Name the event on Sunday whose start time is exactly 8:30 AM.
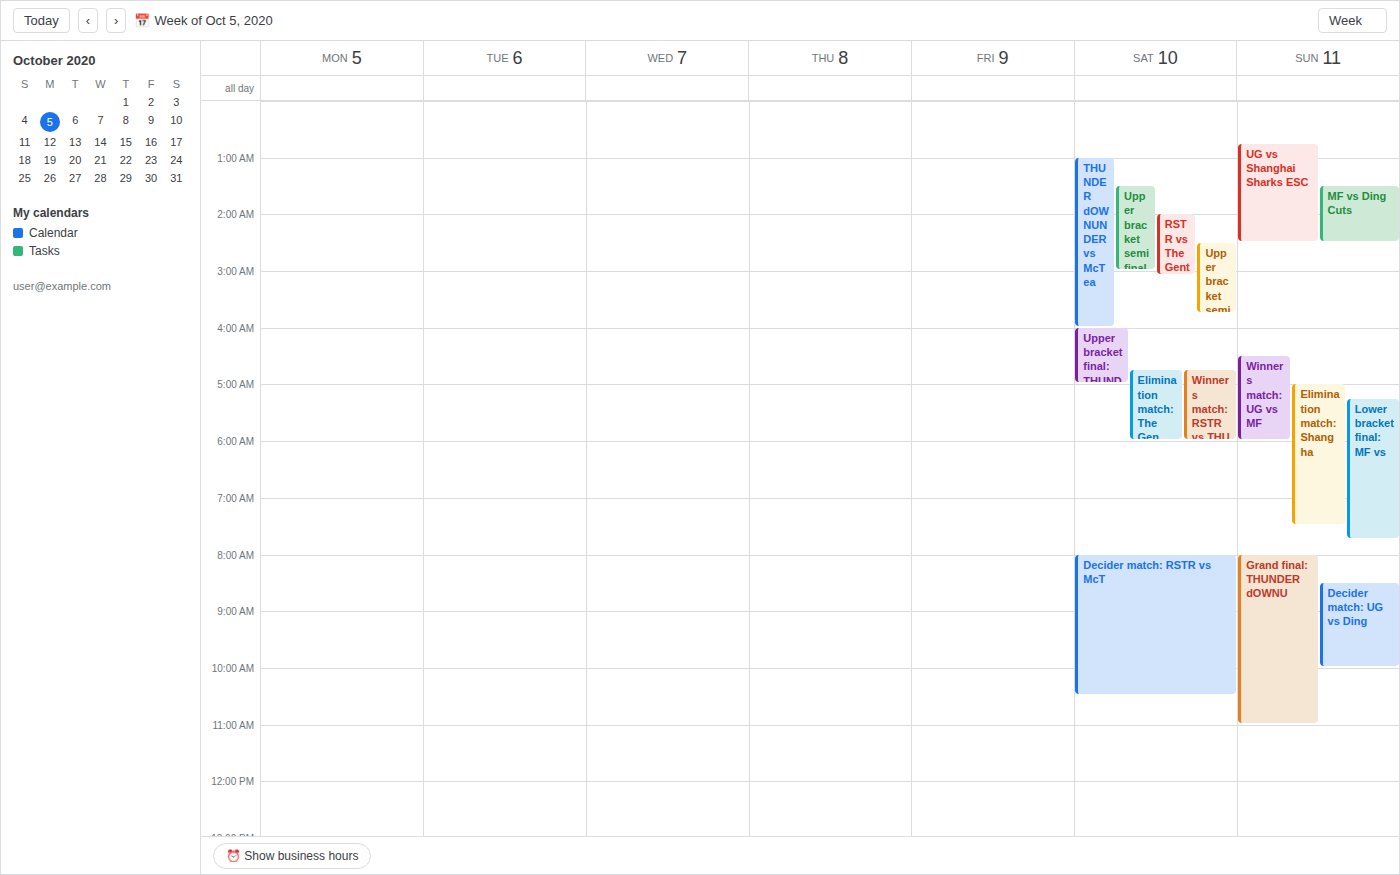
"Decider match: UG vs Ding"